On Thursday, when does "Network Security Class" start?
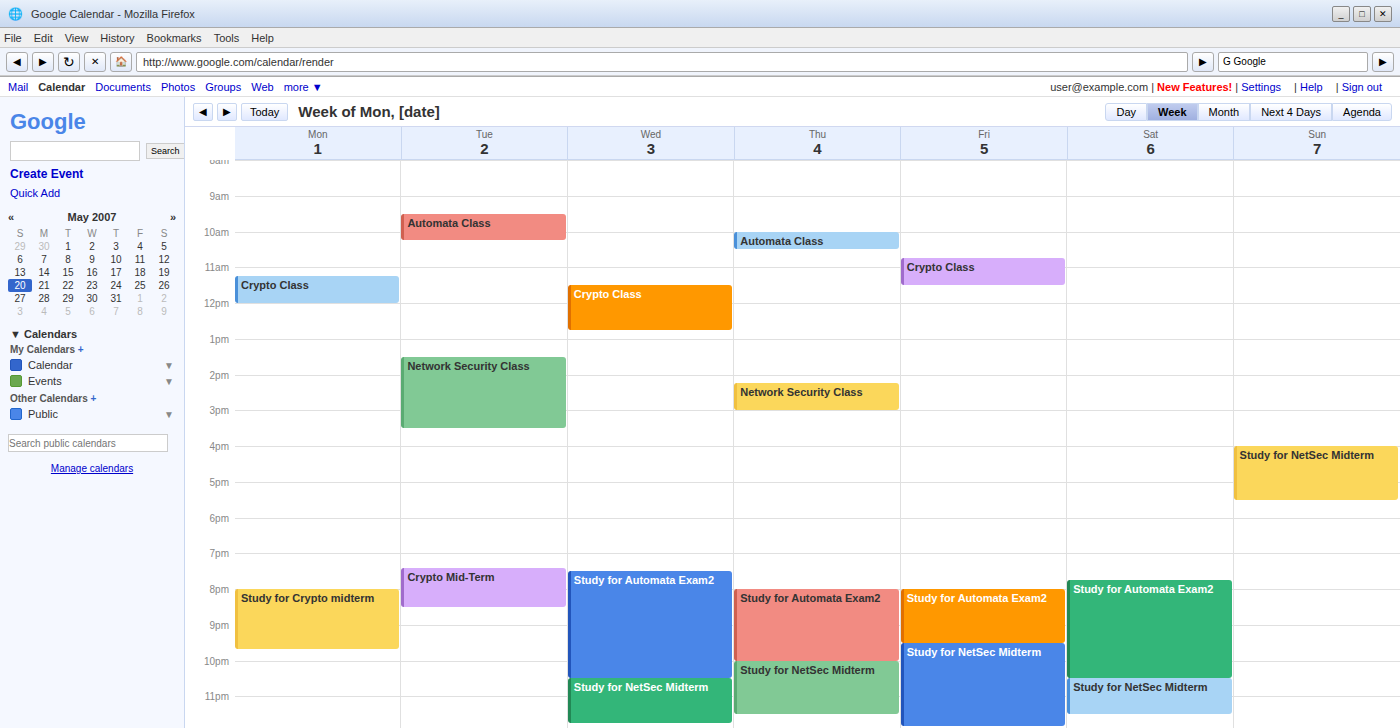
2:15 PM